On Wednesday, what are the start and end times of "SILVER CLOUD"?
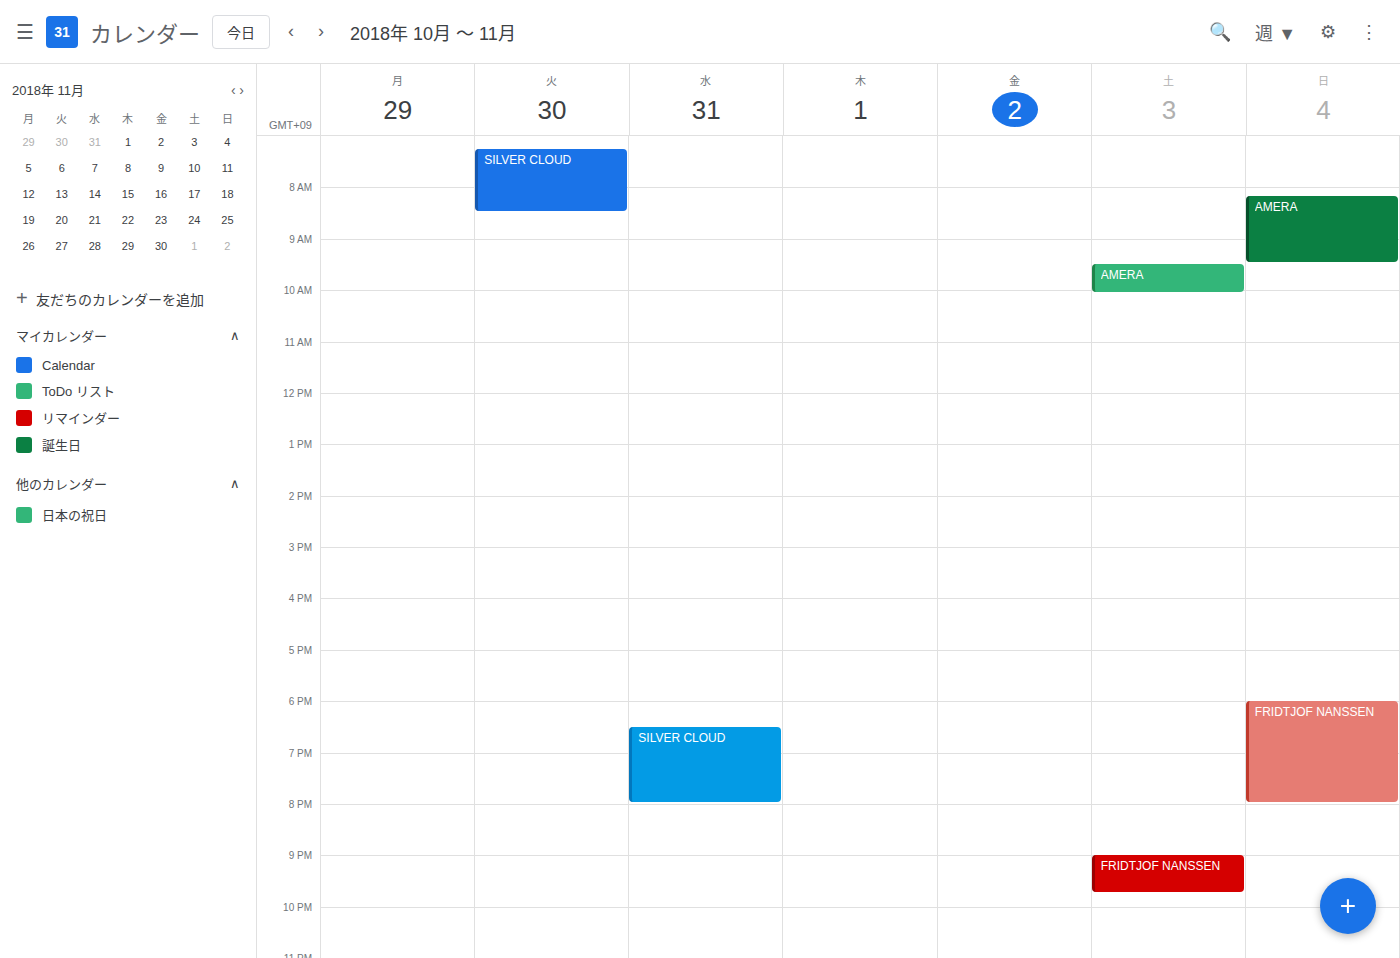
6:30 PM to 8:00 PM